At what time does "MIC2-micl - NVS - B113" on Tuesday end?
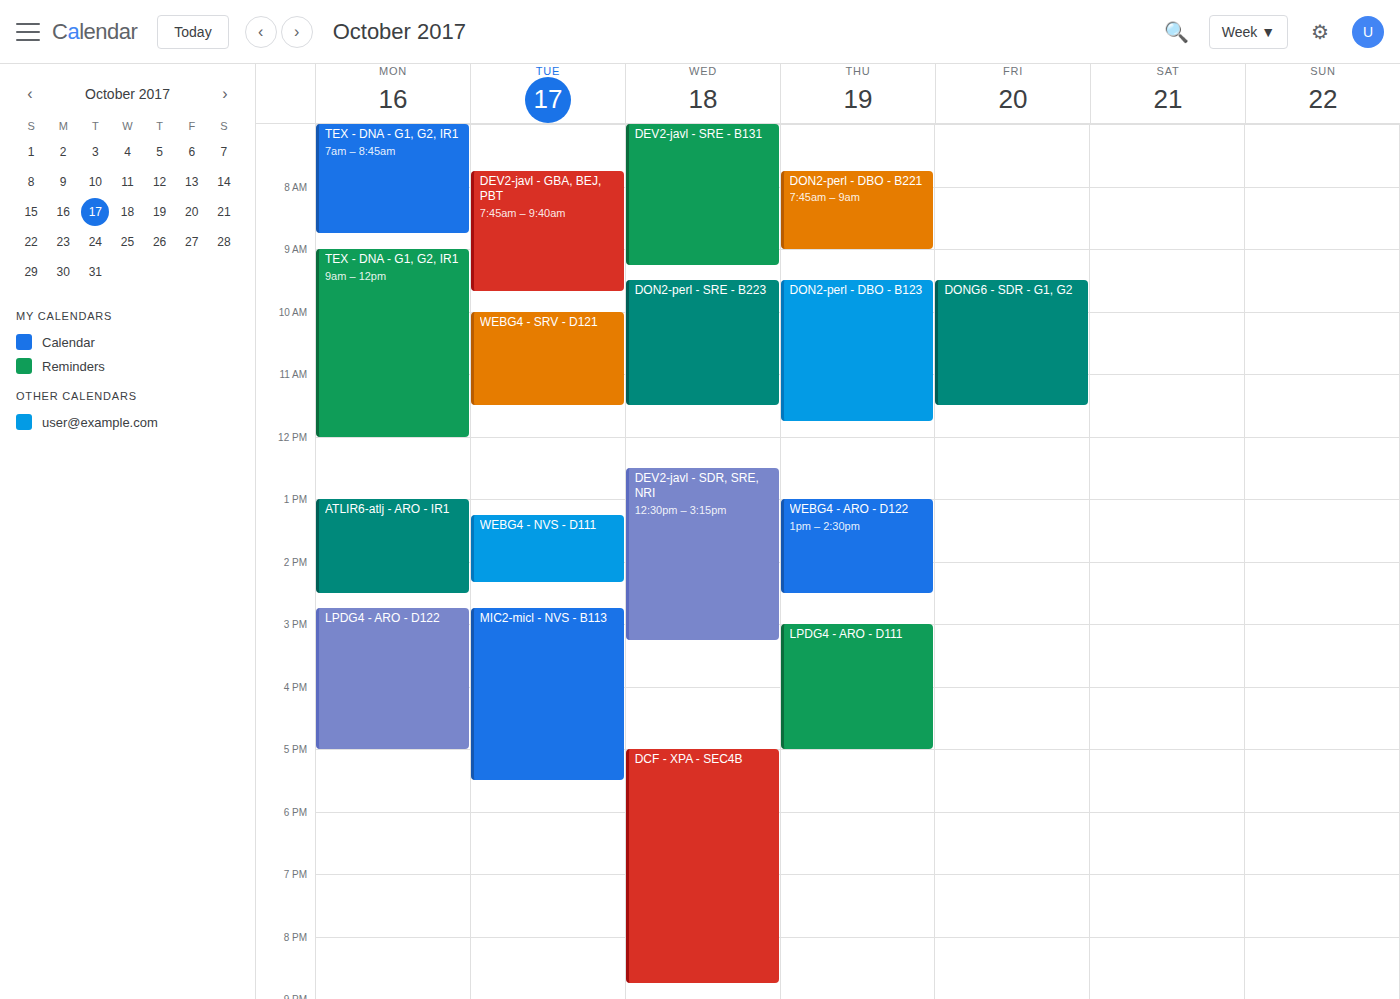
5:30 PM